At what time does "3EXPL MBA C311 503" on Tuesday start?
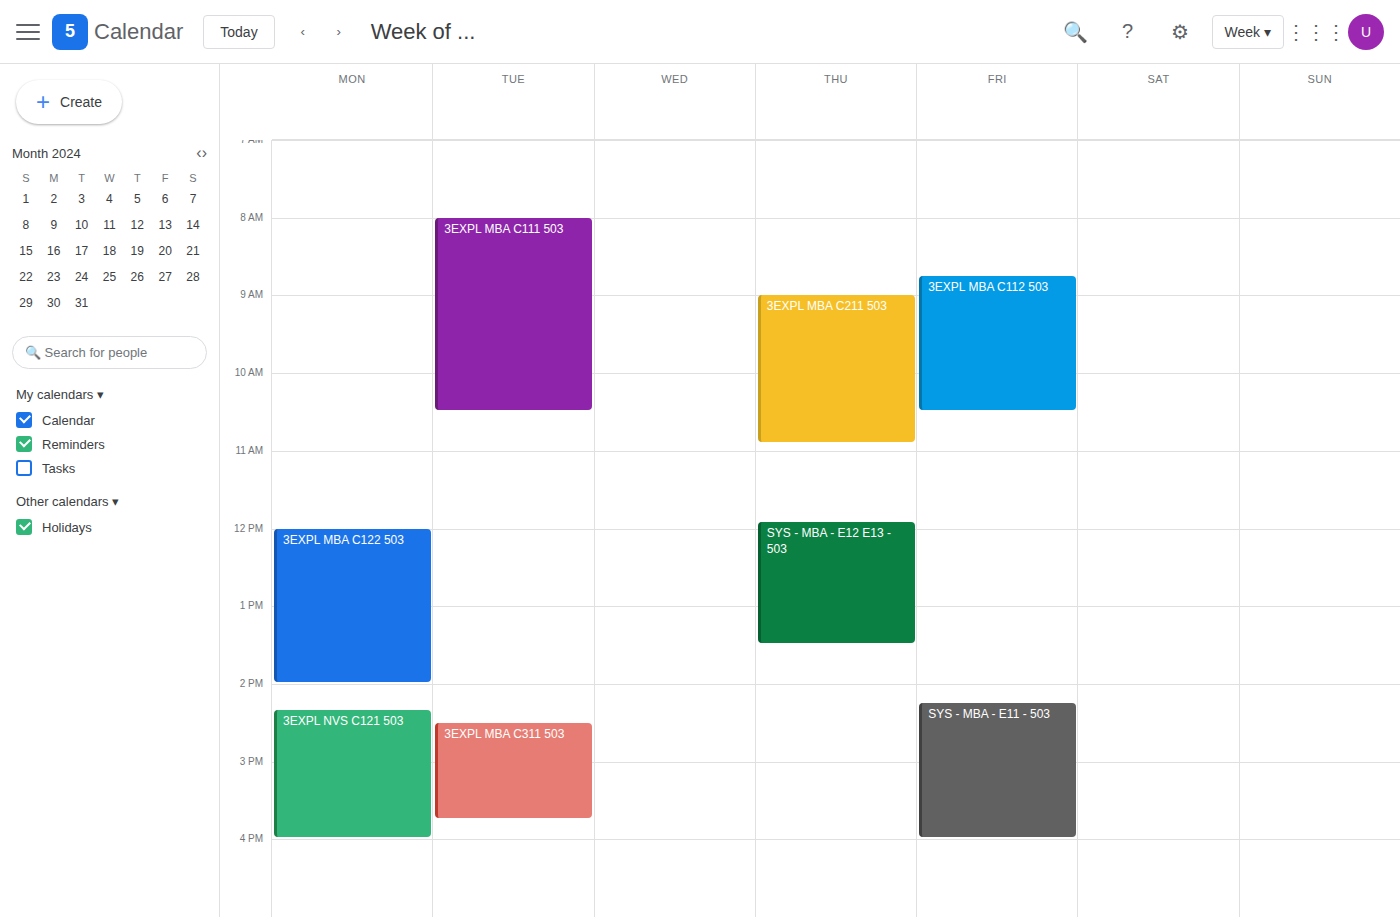
2:30 PM